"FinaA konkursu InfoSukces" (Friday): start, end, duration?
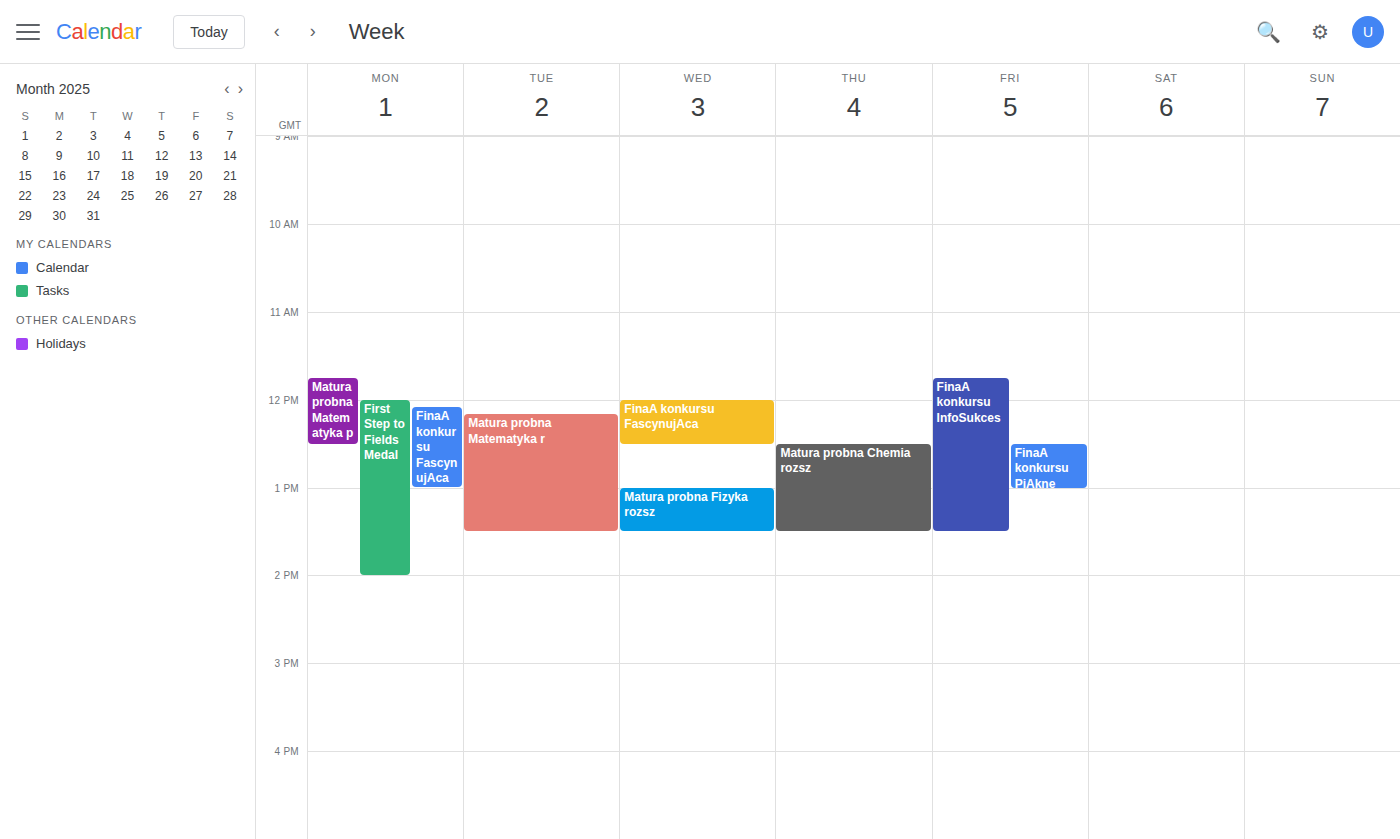
11:45 to 13:30, 1 hour 45 minutes